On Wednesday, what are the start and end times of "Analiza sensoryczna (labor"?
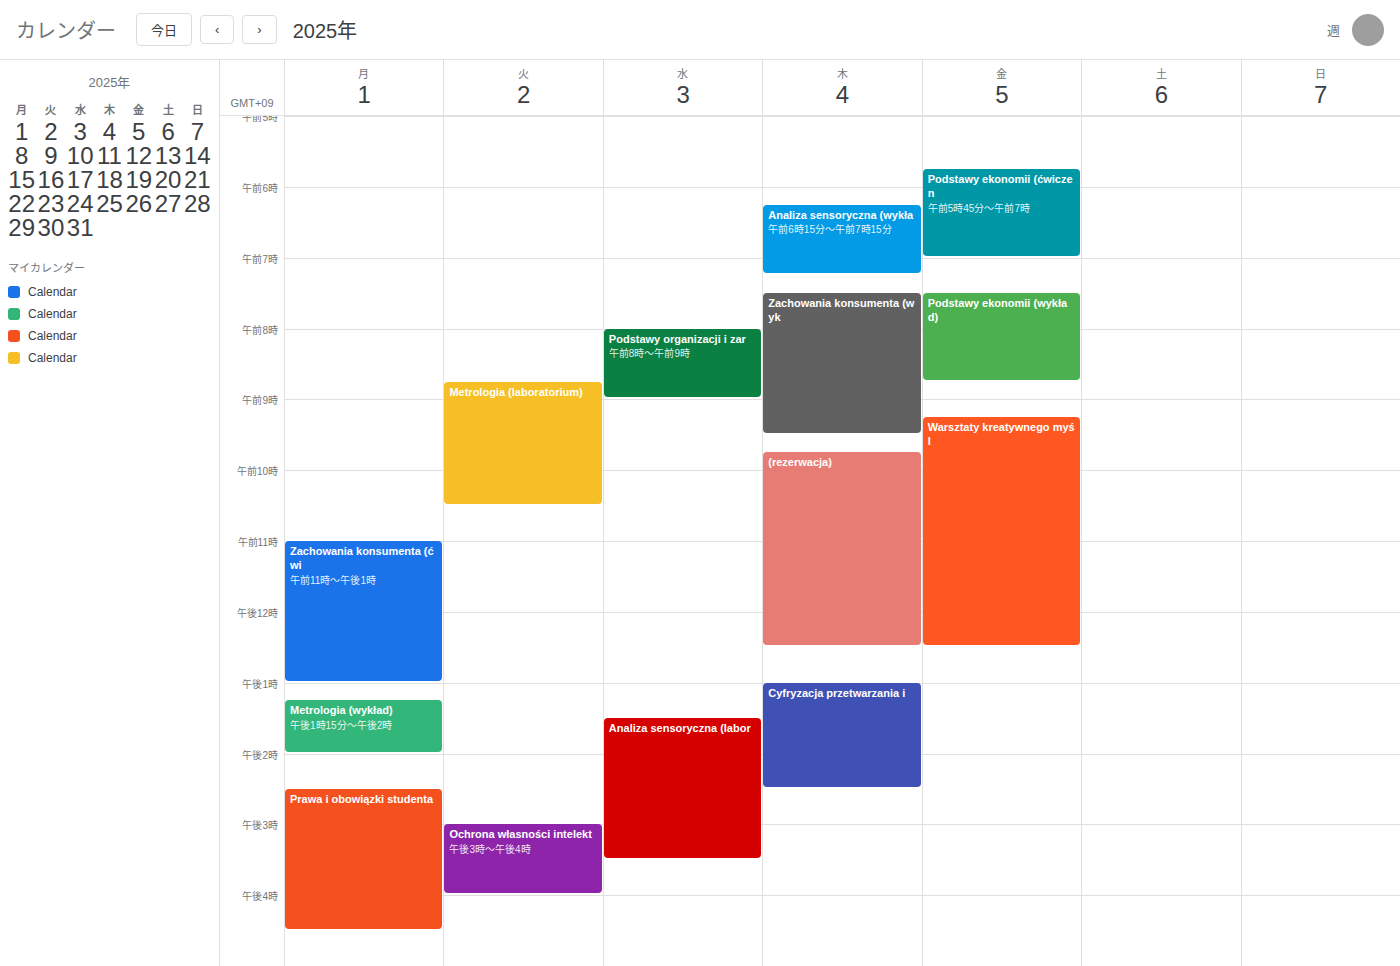
13:30 to 15:30